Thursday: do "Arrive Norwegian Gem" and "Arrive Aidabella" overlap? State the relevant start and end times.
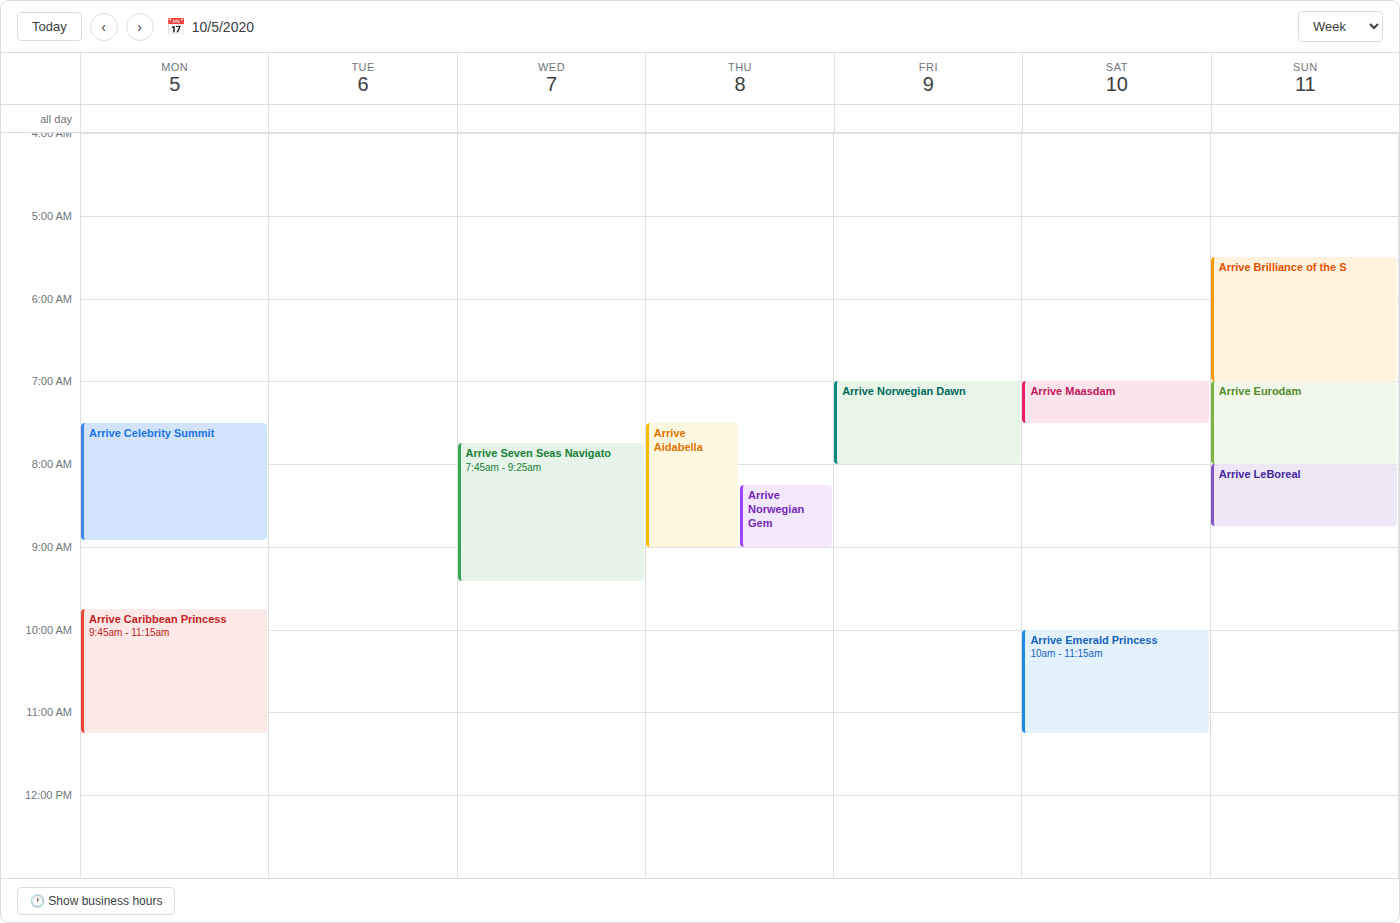
"Arrive Norwegian Gem" starts at 8:15 AM, before "Arrive Aidabella" ends at 9:00 AM -- they overlap.